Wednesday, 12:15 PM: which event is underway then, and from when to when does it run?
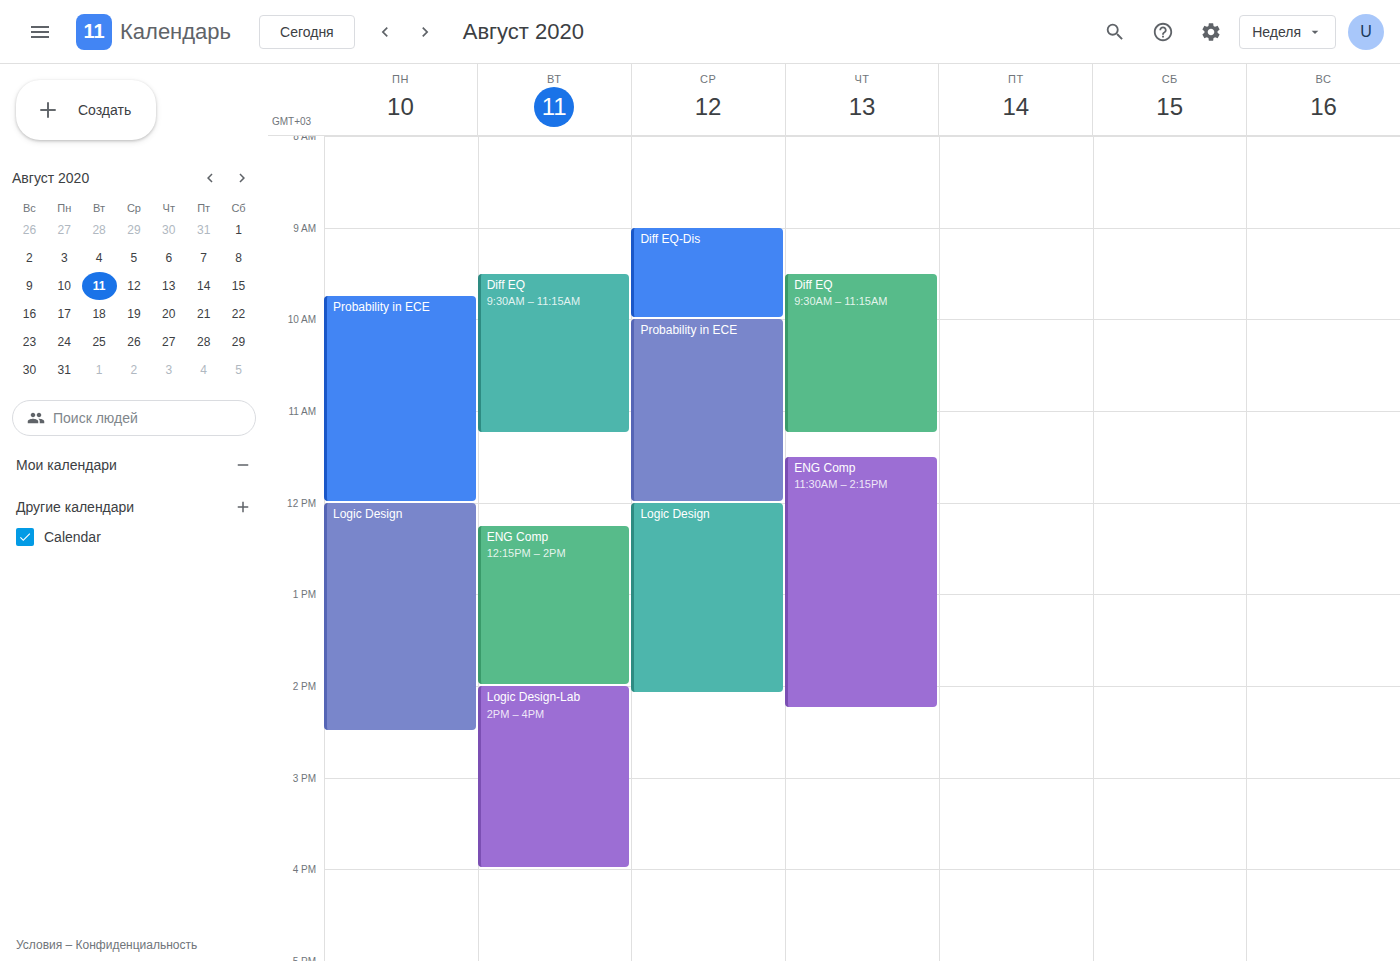
"Logic Design", 12:00 PM to 2:05 PM